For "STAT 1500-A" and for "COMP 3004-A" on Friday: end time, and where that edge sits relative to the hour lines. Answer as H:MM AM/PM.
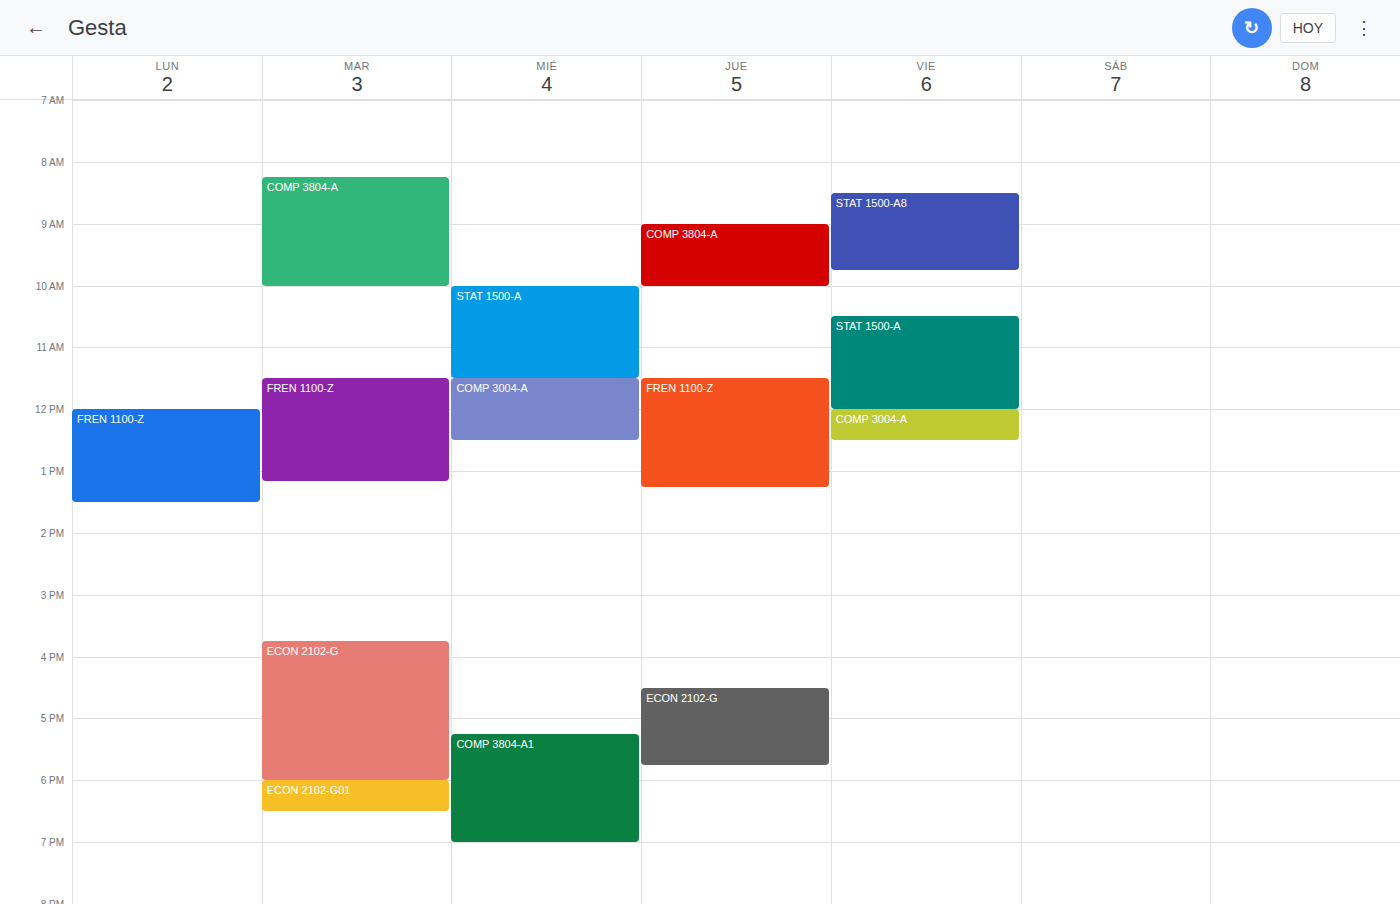
"STAT 1500-A": 12:00 PM, exactly on the 12 PM line. "COMP 3004-A": 12:30 PM, halfway between the 12 PM and 1 PM lines.